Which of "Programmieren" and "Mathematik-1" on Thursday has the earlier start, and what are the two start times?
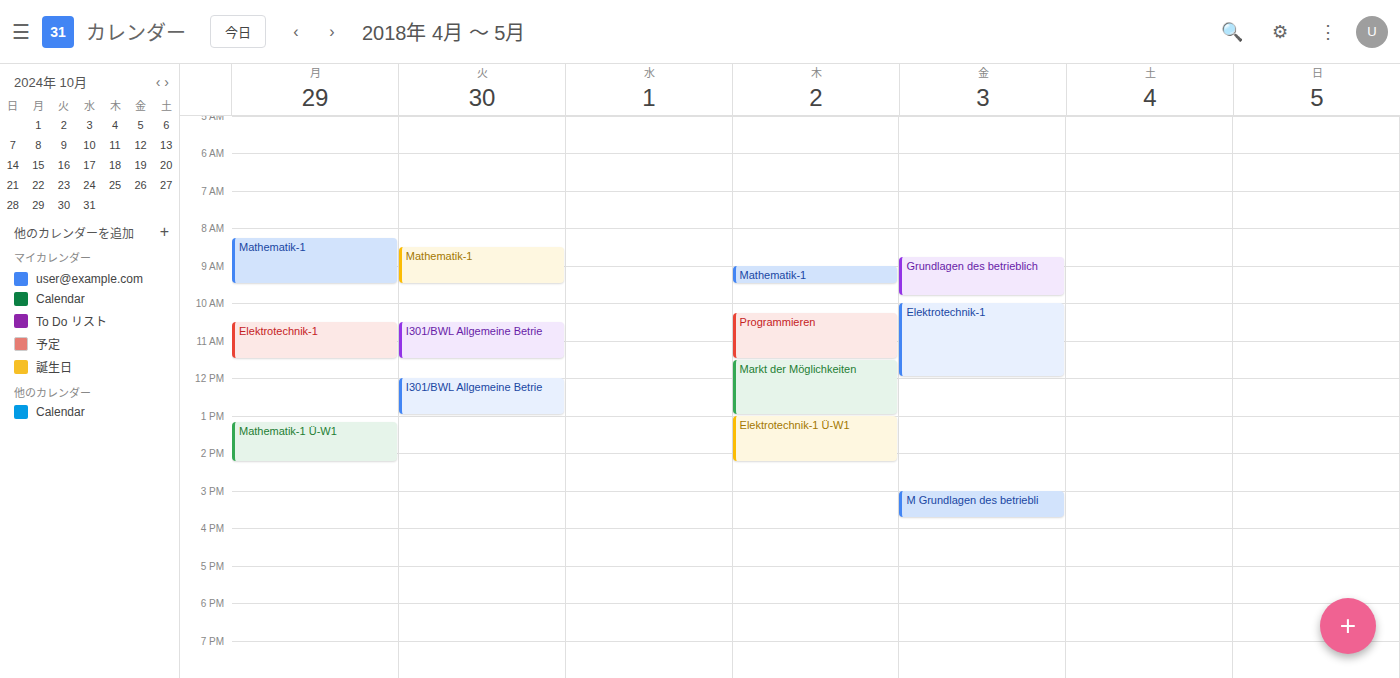
"Mathematik-1" 9:00 AM; "Programmieren" 10:15 AM.